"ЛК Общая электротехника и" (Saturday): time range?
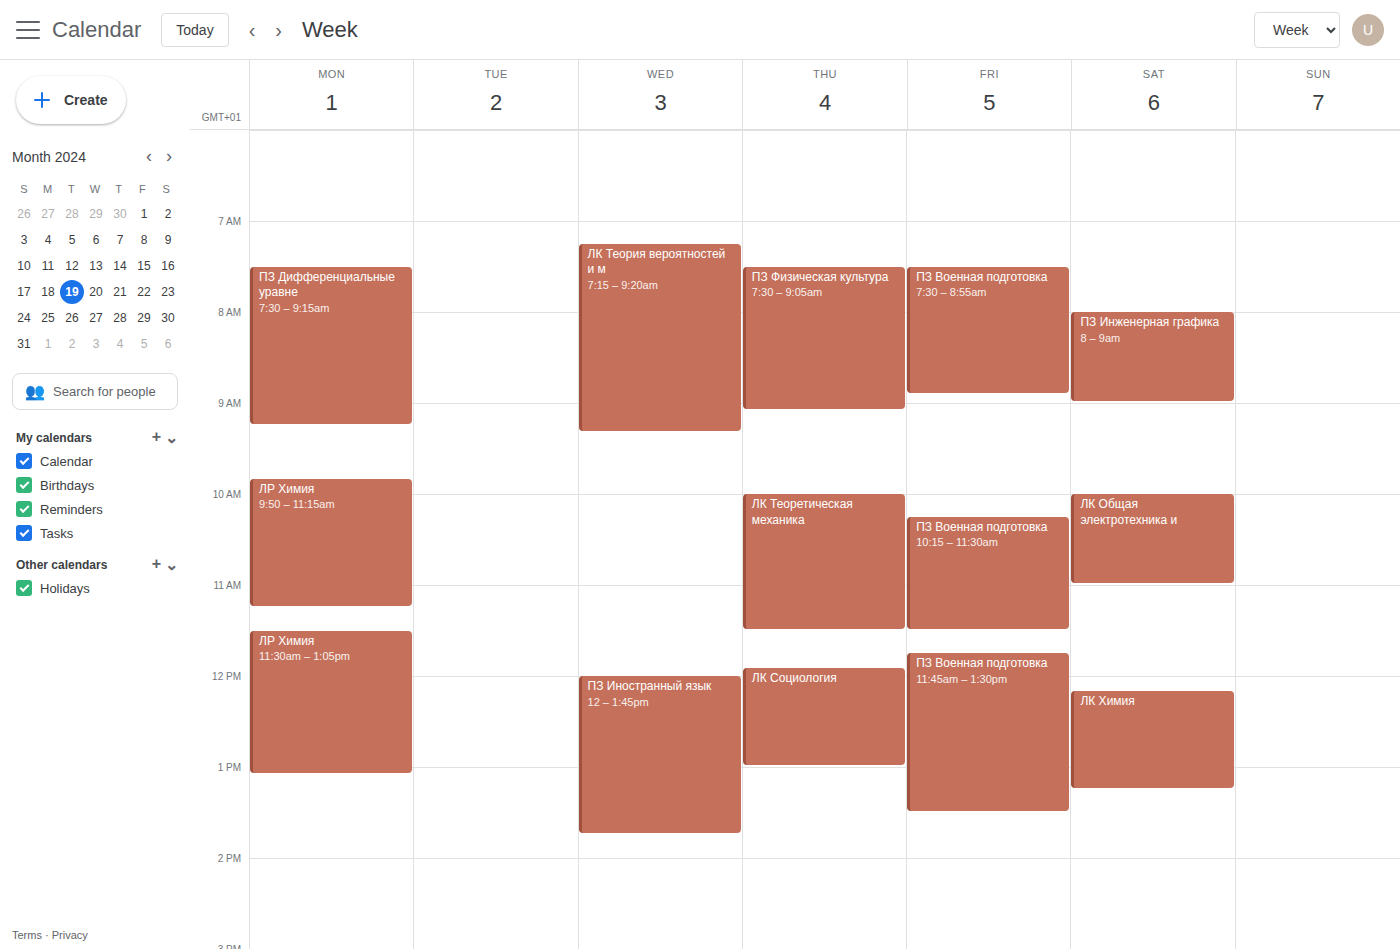
10:00 AM to 11:00 AM